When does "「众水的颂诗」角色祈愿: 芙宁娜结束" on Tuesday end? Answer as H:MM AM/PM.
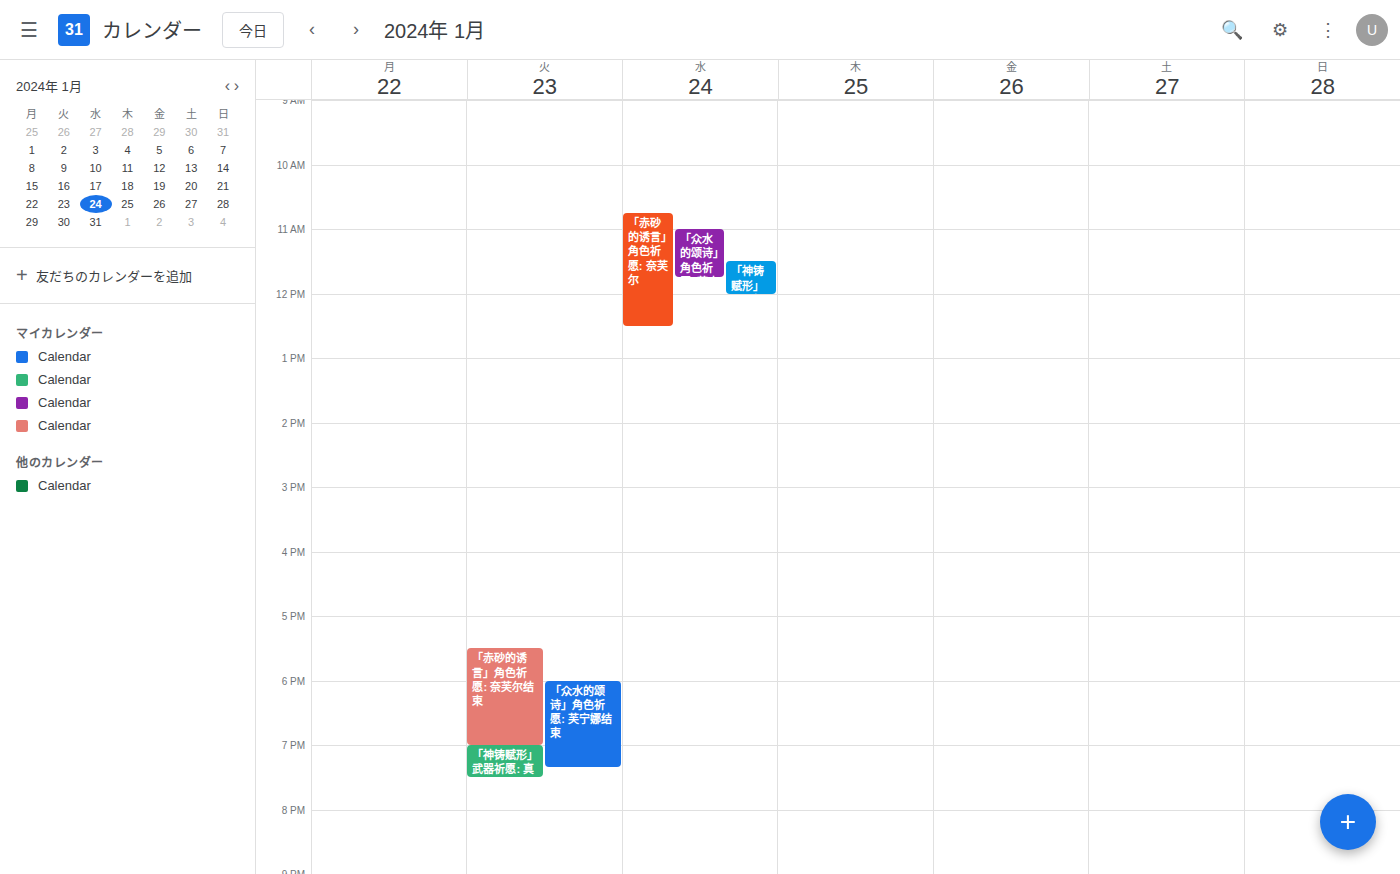
7:20 PM